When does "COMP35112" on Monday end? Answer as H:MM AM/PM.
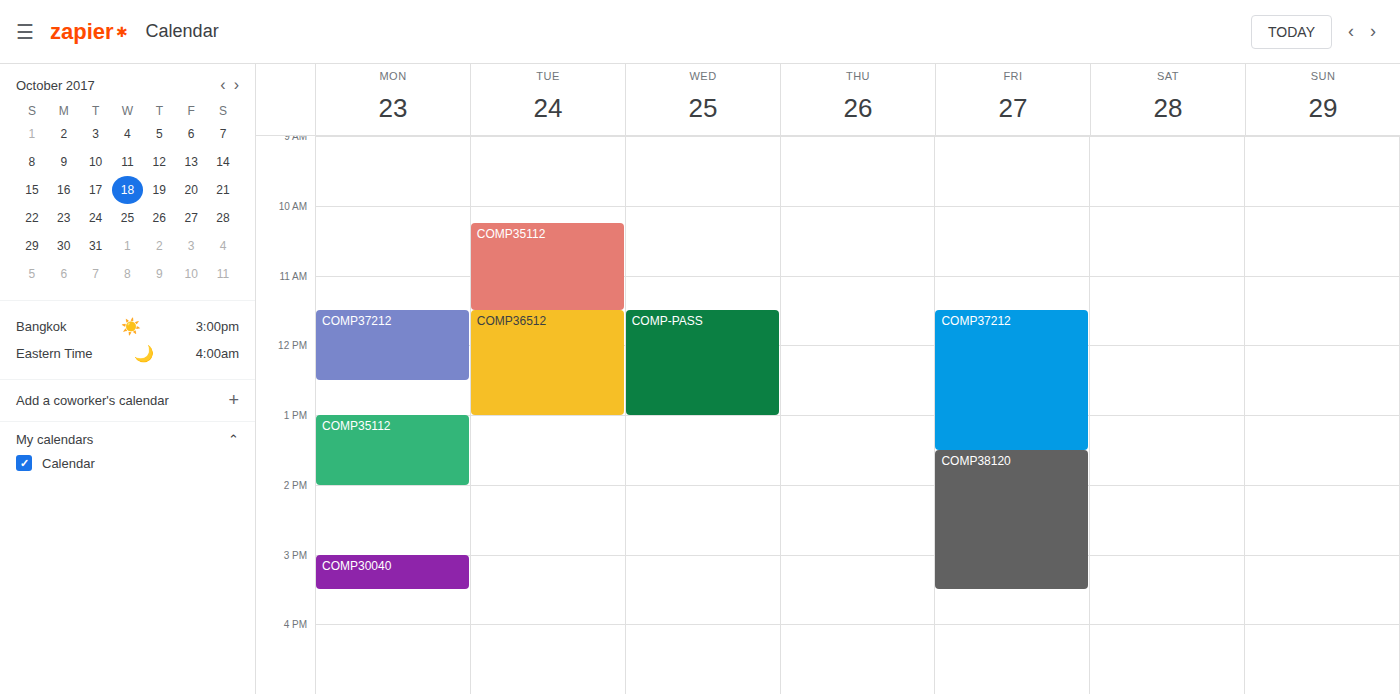
2:00 PM